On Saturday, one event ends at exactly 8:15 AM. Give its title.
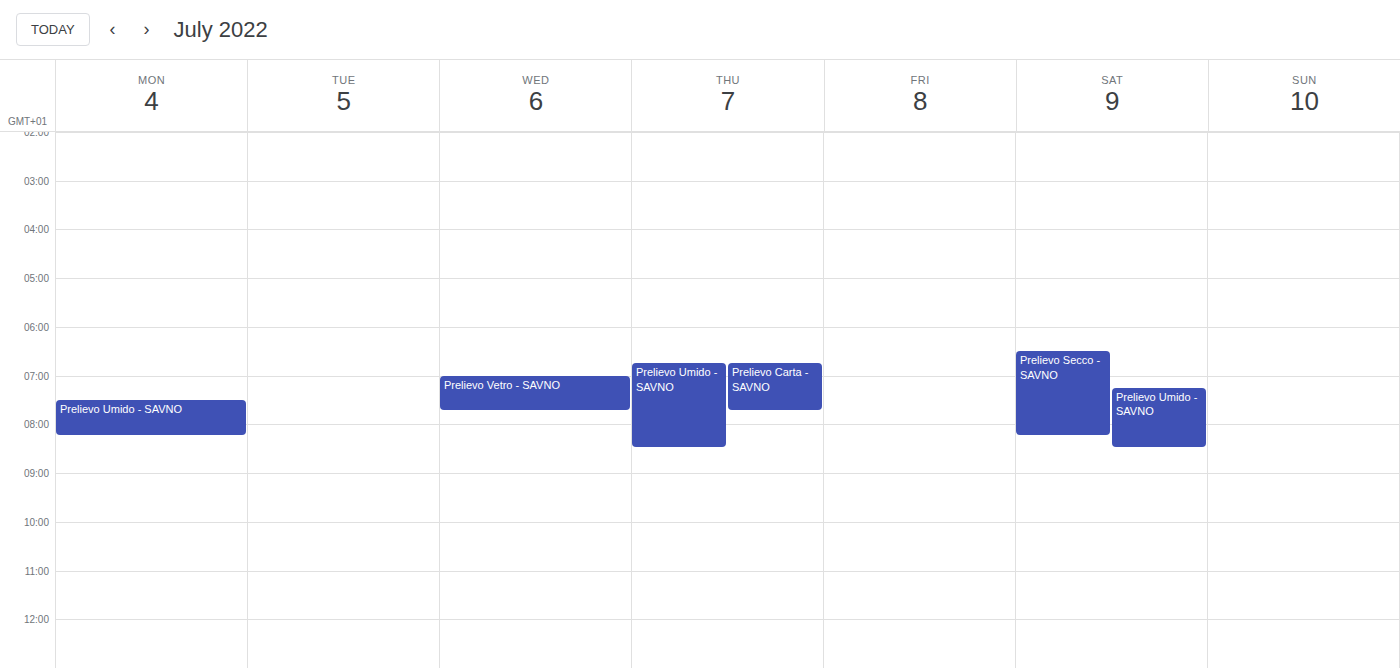
"Prelievo Secco - SAVNO"